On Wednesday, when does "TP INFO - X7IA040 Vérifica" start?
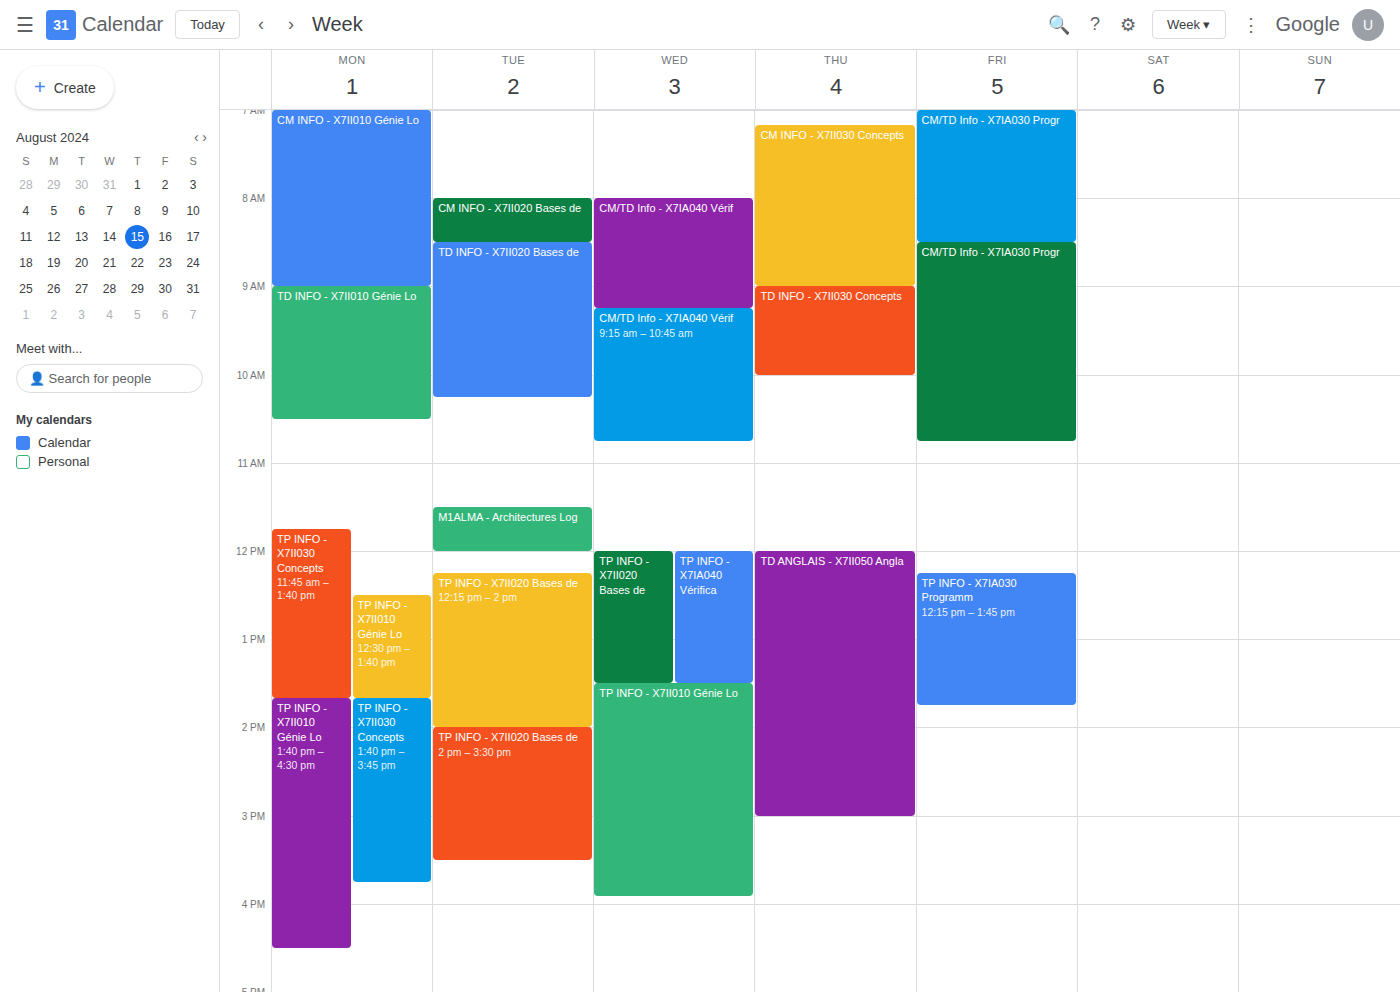
12:00